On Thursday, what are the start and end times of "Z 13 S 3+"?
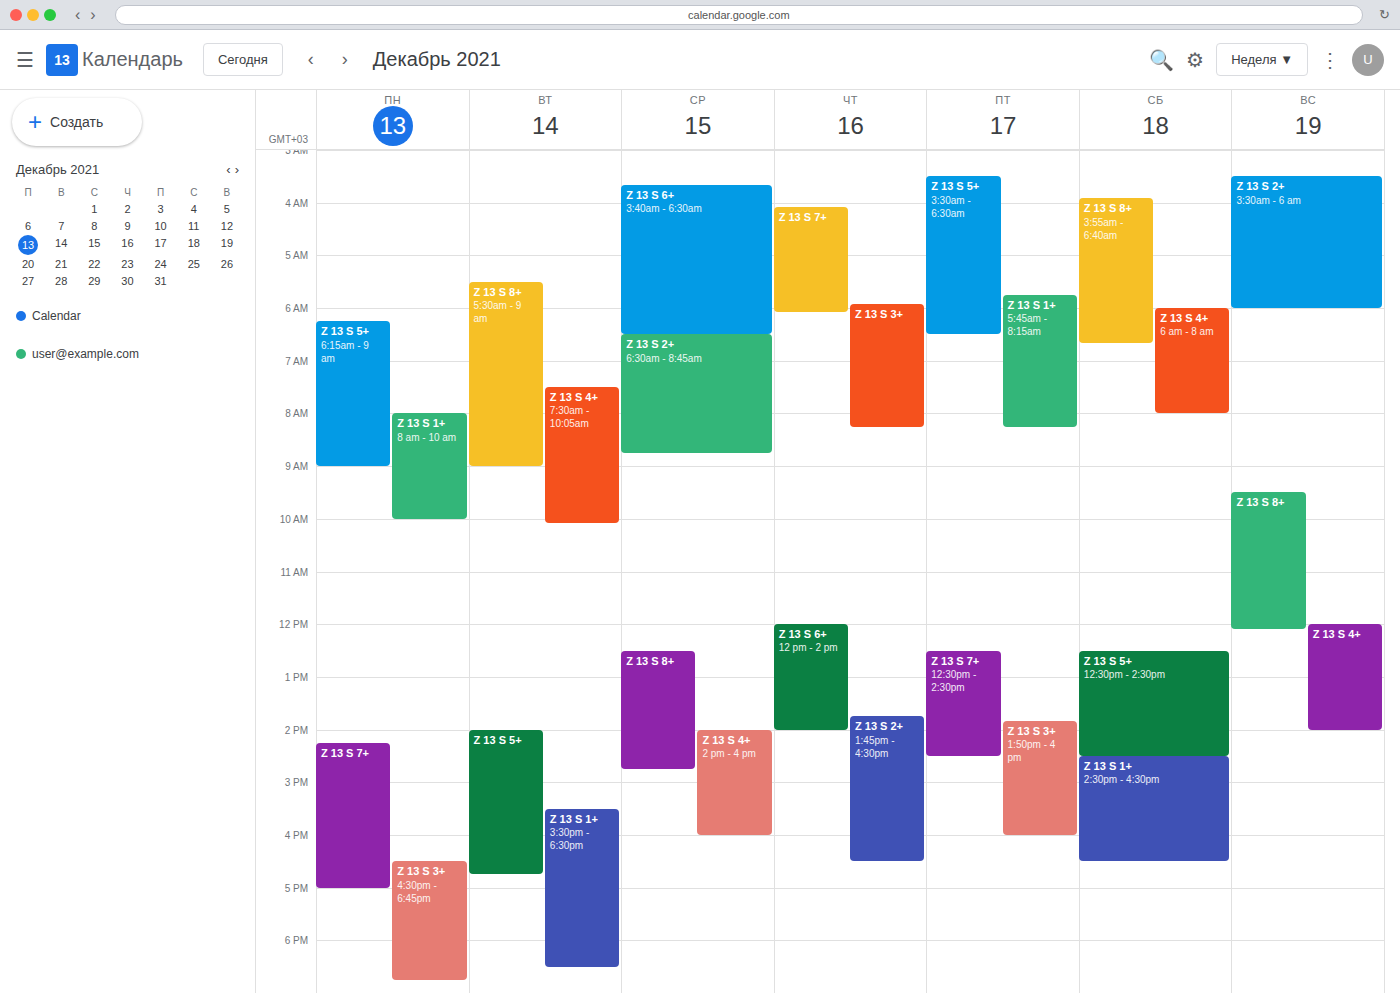
5:55 AM to 8:15 AM